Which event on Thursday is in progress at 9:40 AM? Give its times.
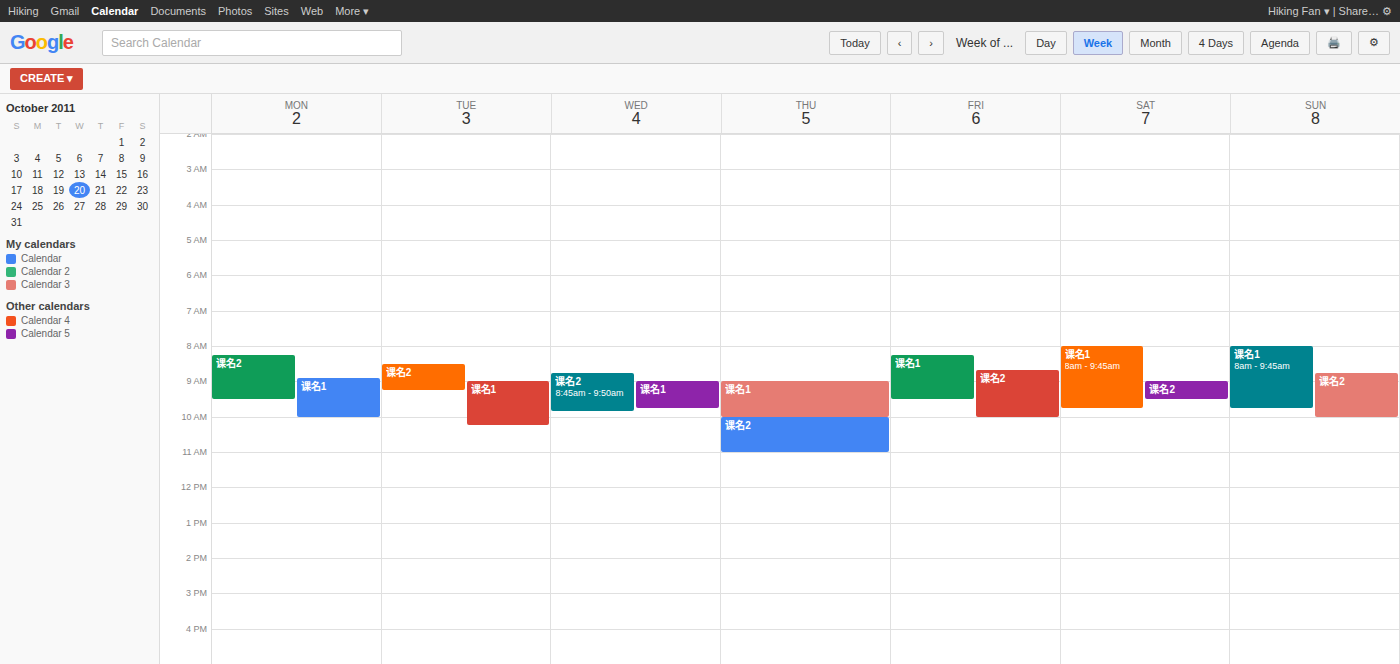
"课名1", 9:00 AM to 10:00 AM